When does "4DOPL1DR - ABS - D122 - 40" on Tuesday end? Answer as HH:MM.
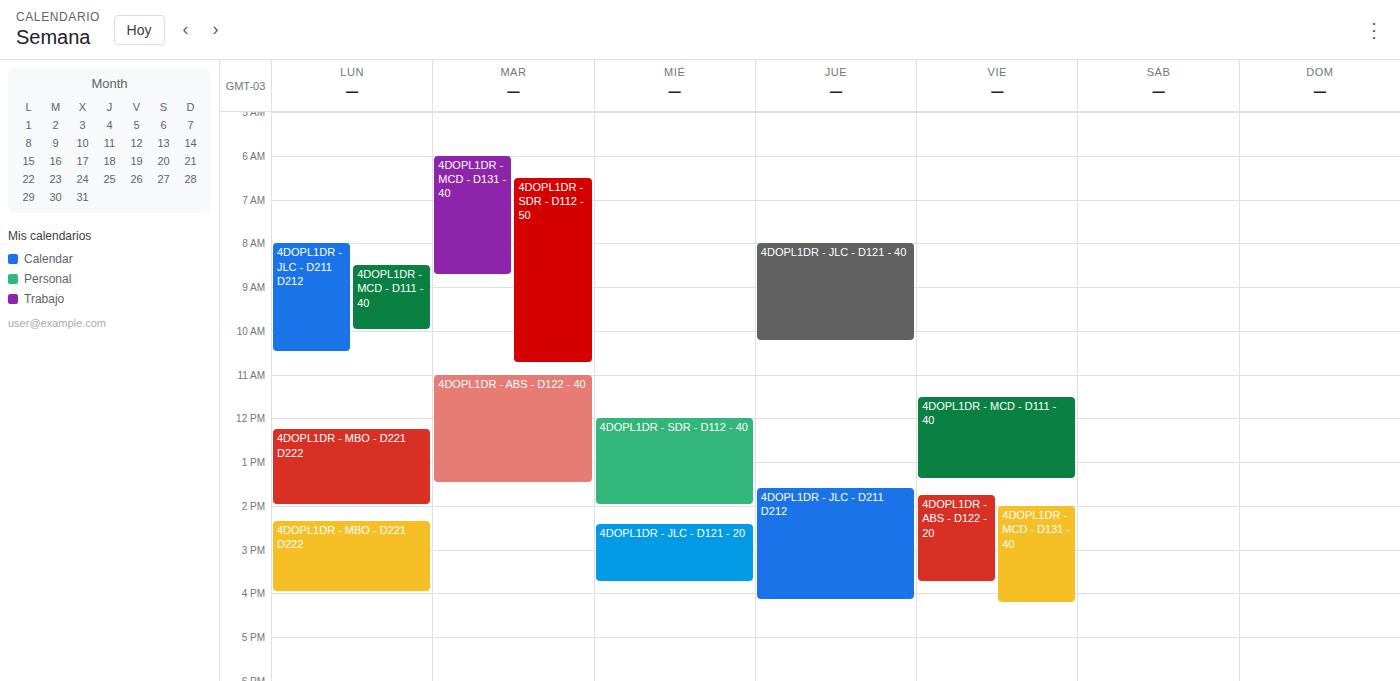
13:30